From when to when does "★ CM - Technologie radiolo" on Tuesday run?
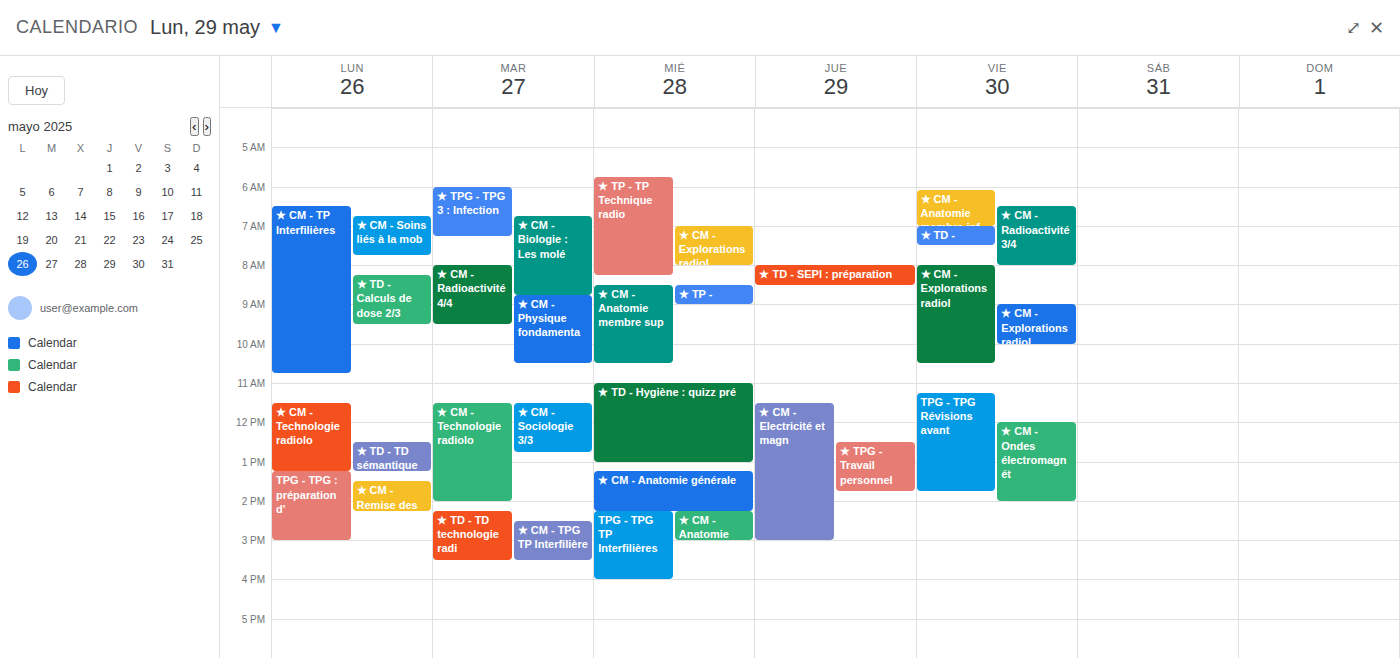
11:30 AM to 2:00 PM